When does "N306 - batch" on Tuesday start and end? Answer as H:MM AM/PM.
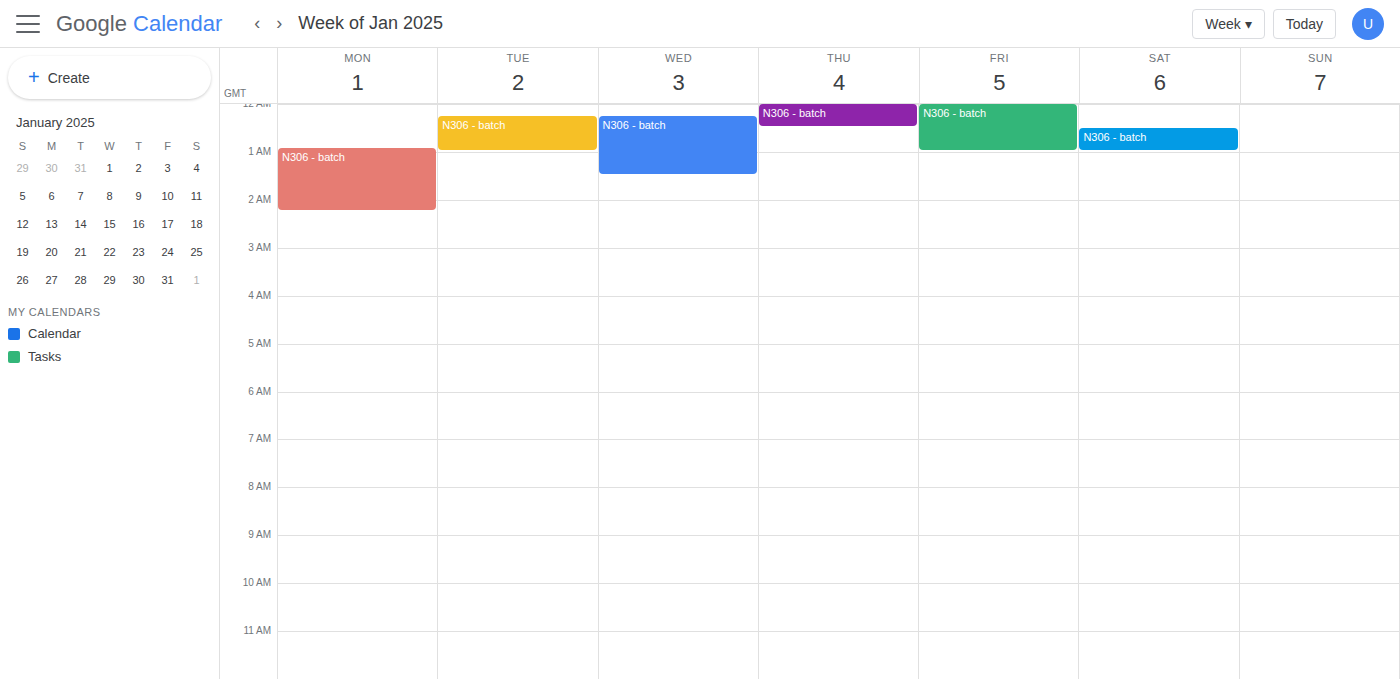
12:15 AM to 1:00 AM